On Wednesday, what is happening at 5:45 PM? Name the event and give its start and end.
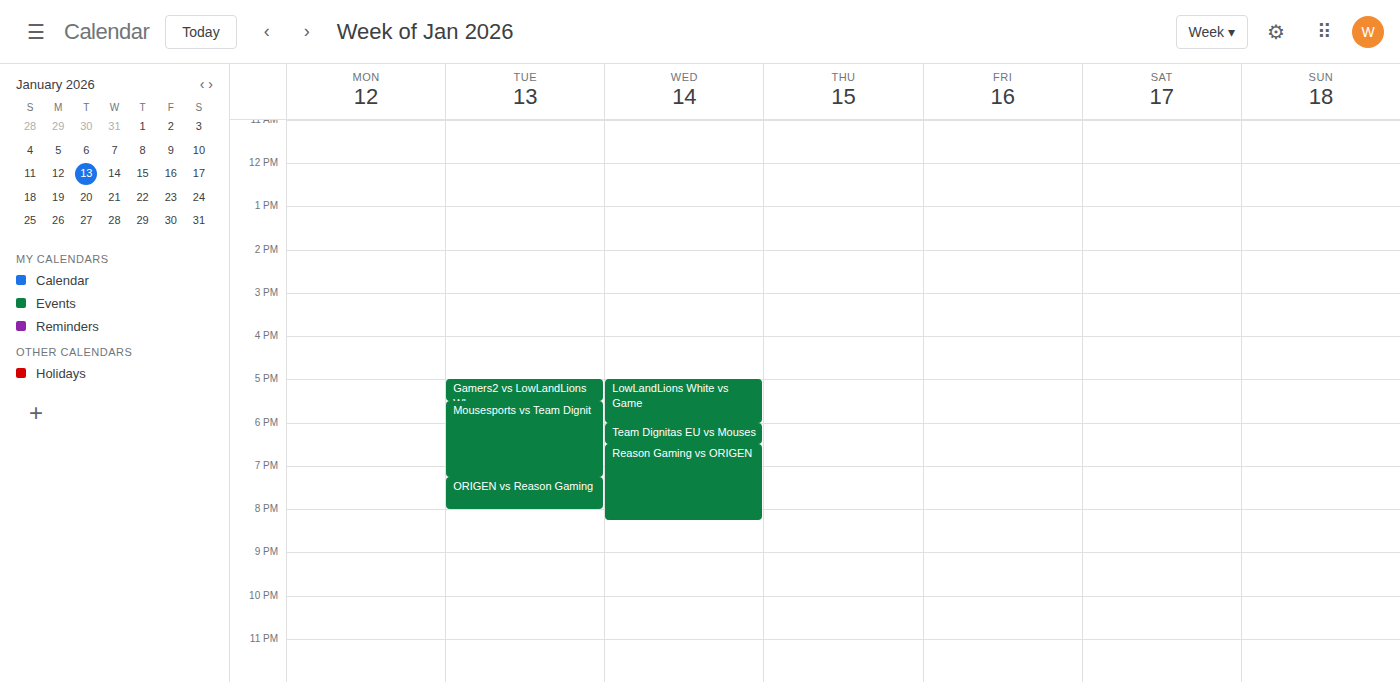
"LowLandLions White vs Game", 5:00 PM to 6:00 PM